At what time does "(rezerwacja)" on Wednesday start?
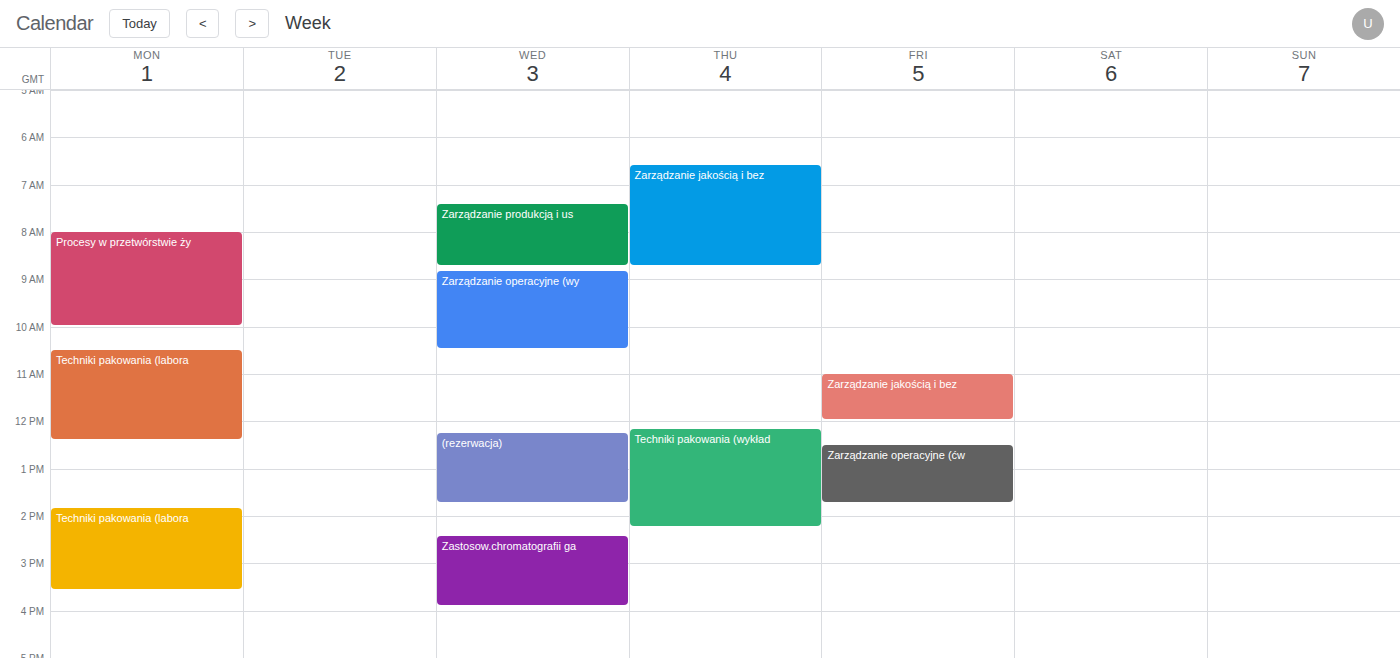
12:15 PM